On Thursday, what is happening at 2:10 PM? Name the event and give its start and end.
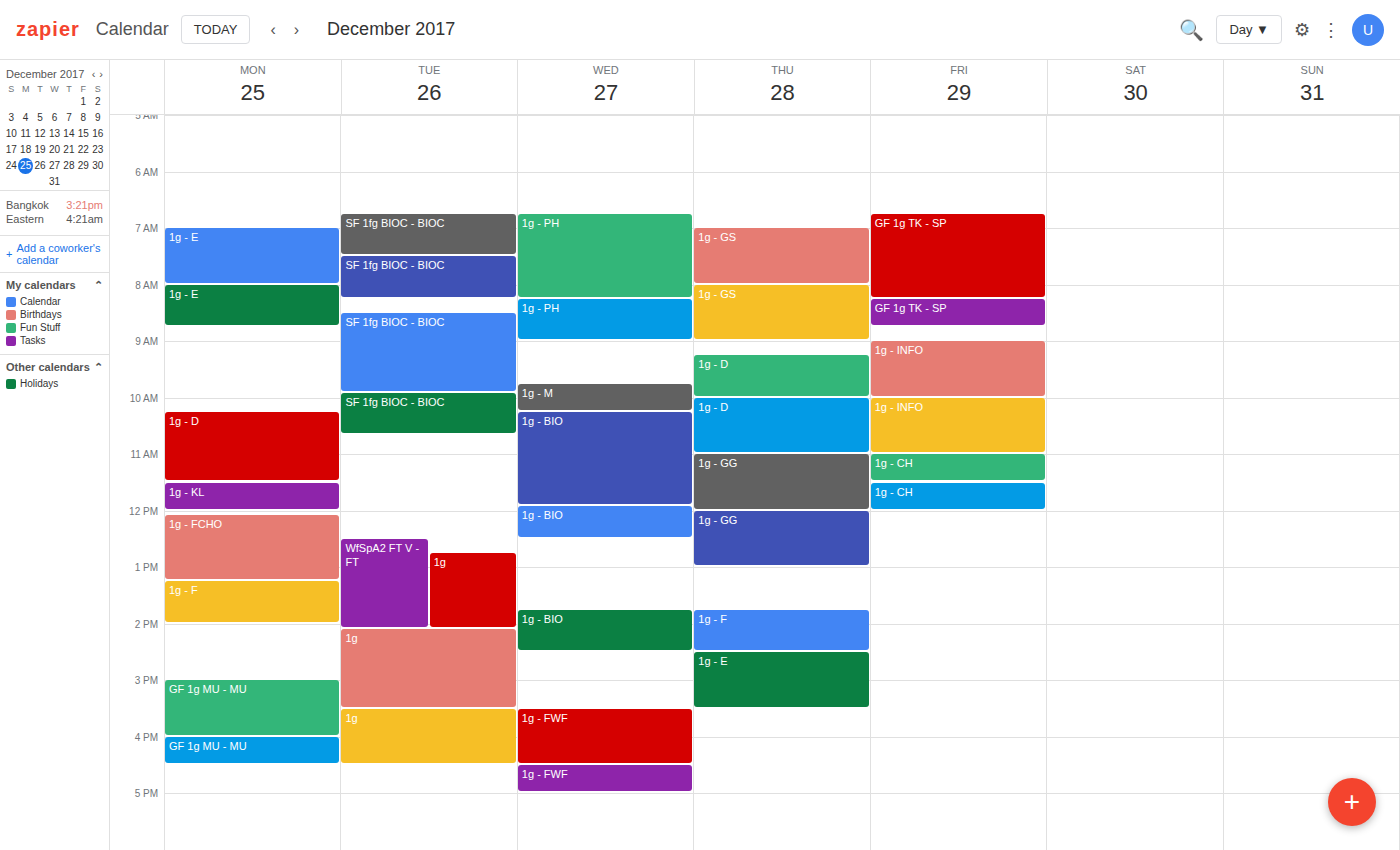
"1g - F", 1:45 PM to 2:30 PM